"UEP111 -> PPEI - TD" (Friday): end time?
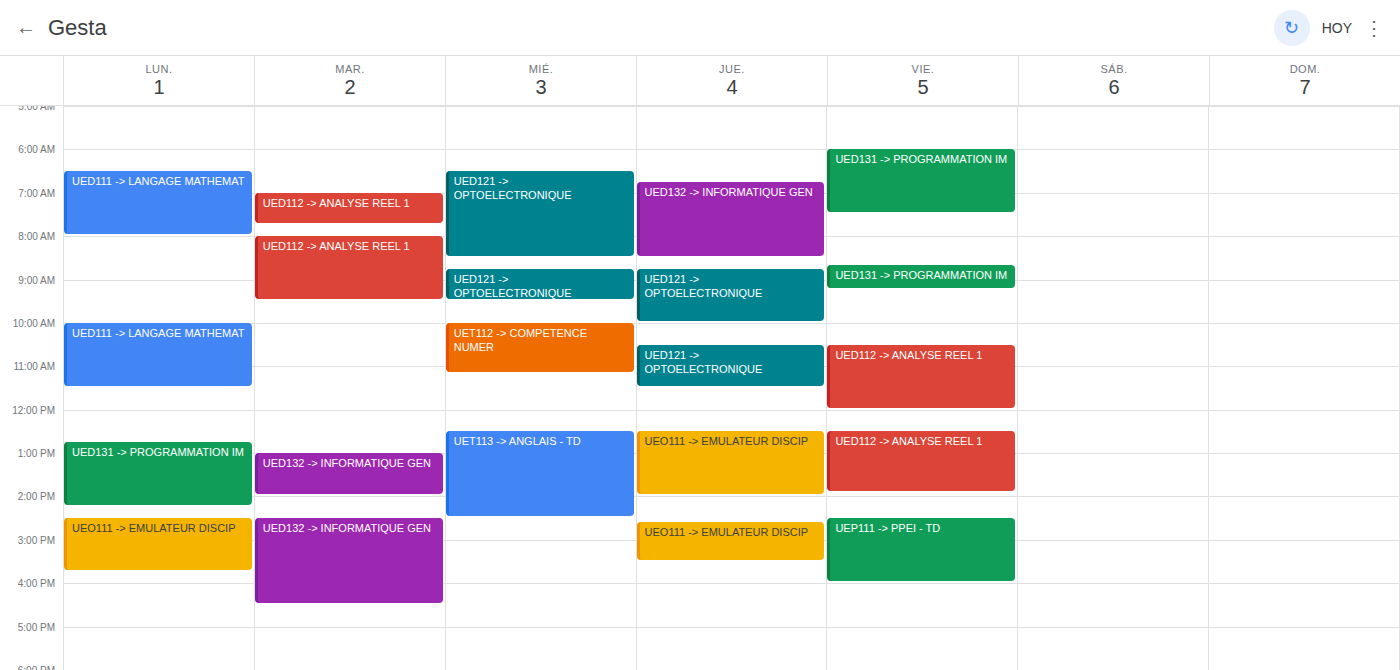
4:00 PM